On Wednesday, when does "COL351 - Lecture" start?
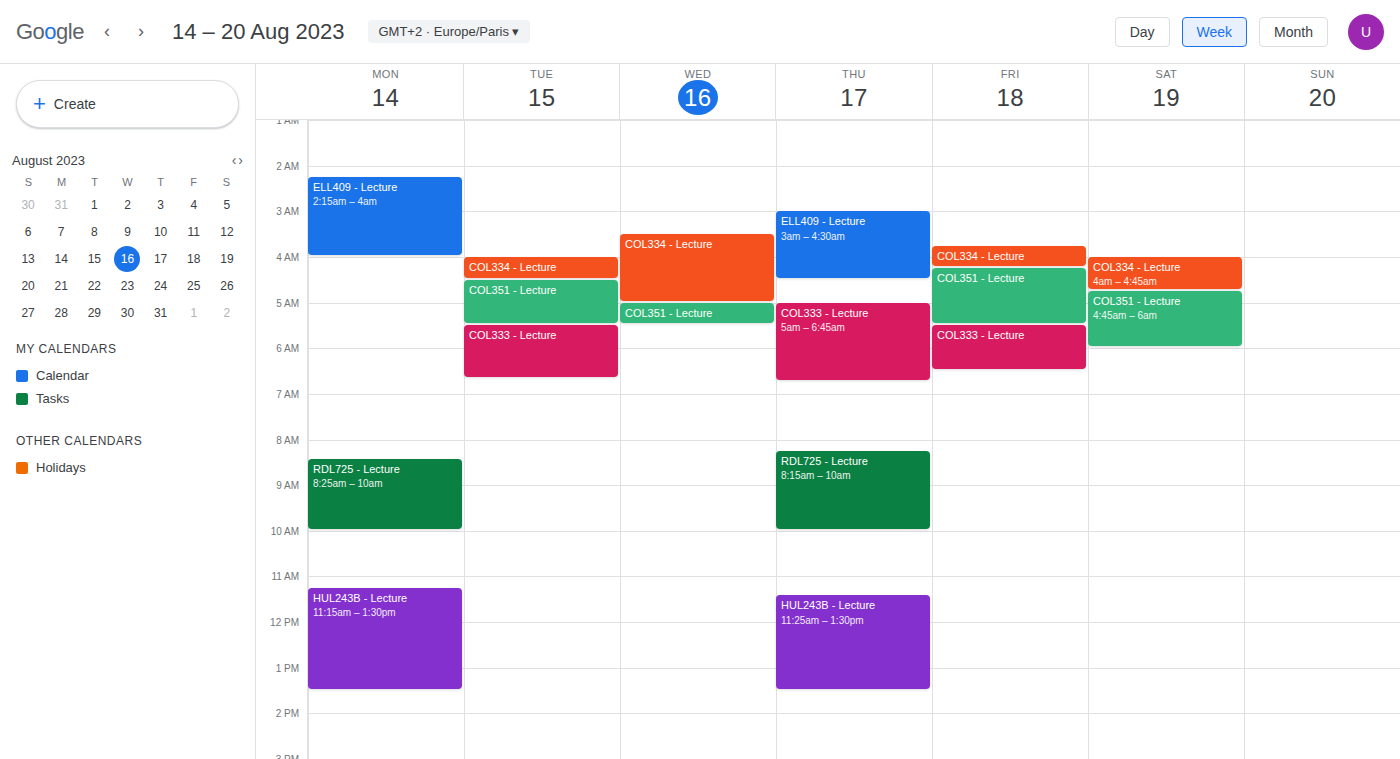
5:00 AM